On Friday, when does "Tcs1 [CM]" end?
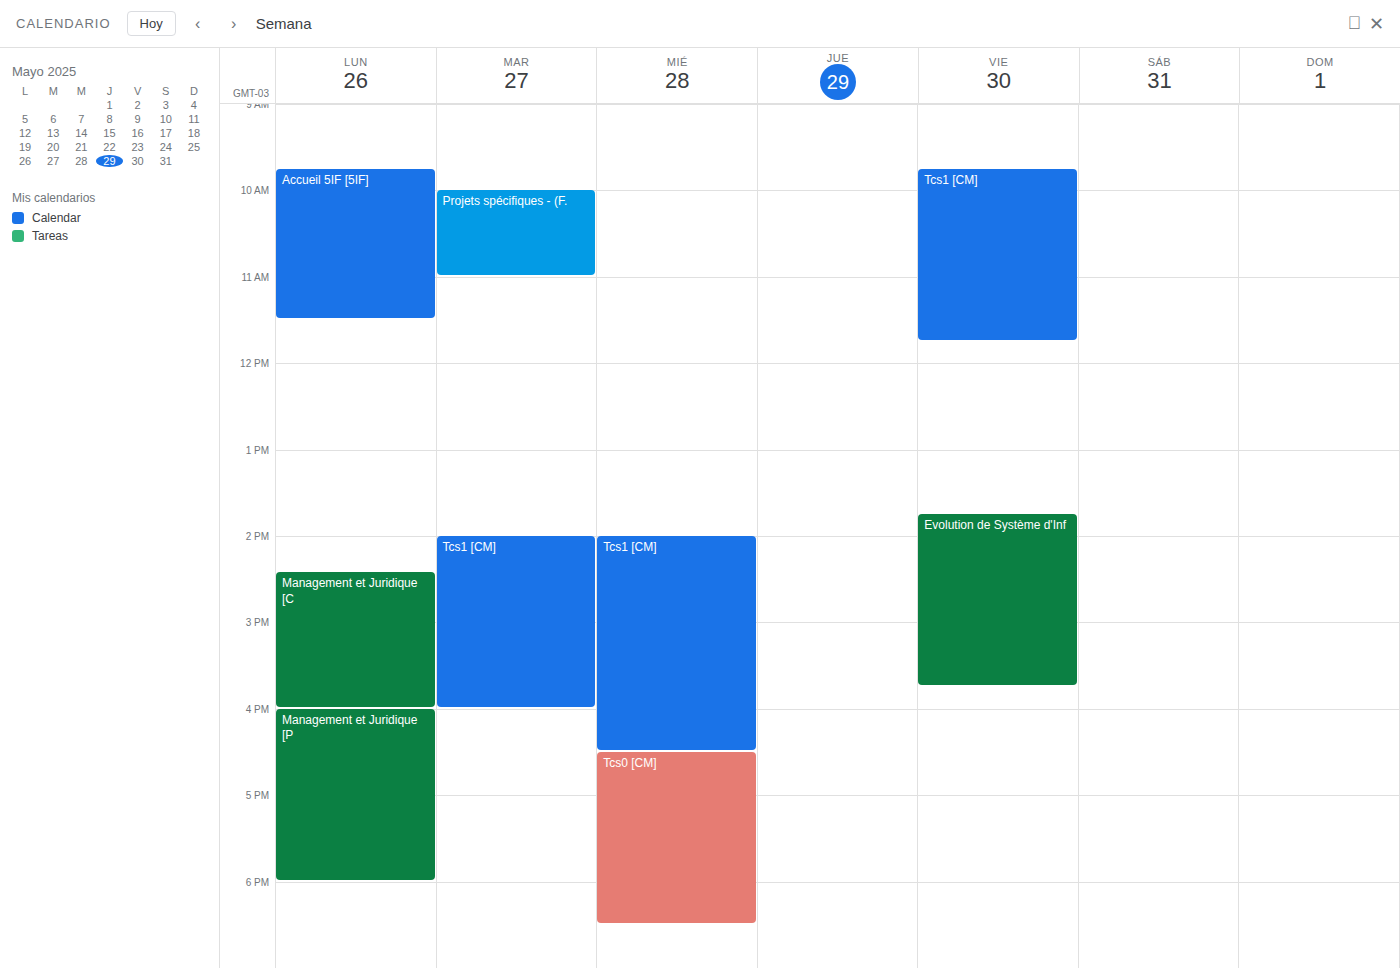
11:45 AM